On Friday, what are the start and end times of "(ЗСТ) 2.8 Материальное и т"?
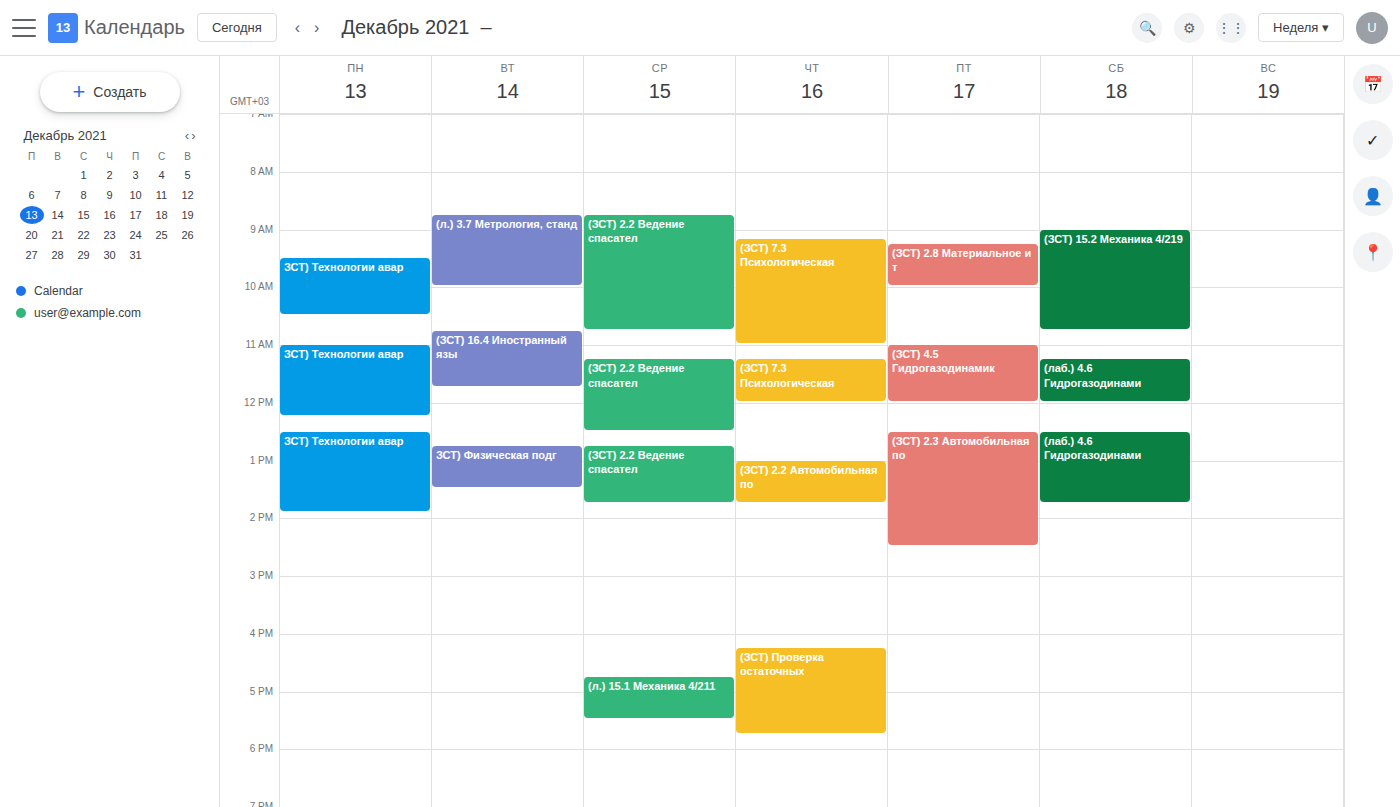
9:15 AM to 10:00 AM